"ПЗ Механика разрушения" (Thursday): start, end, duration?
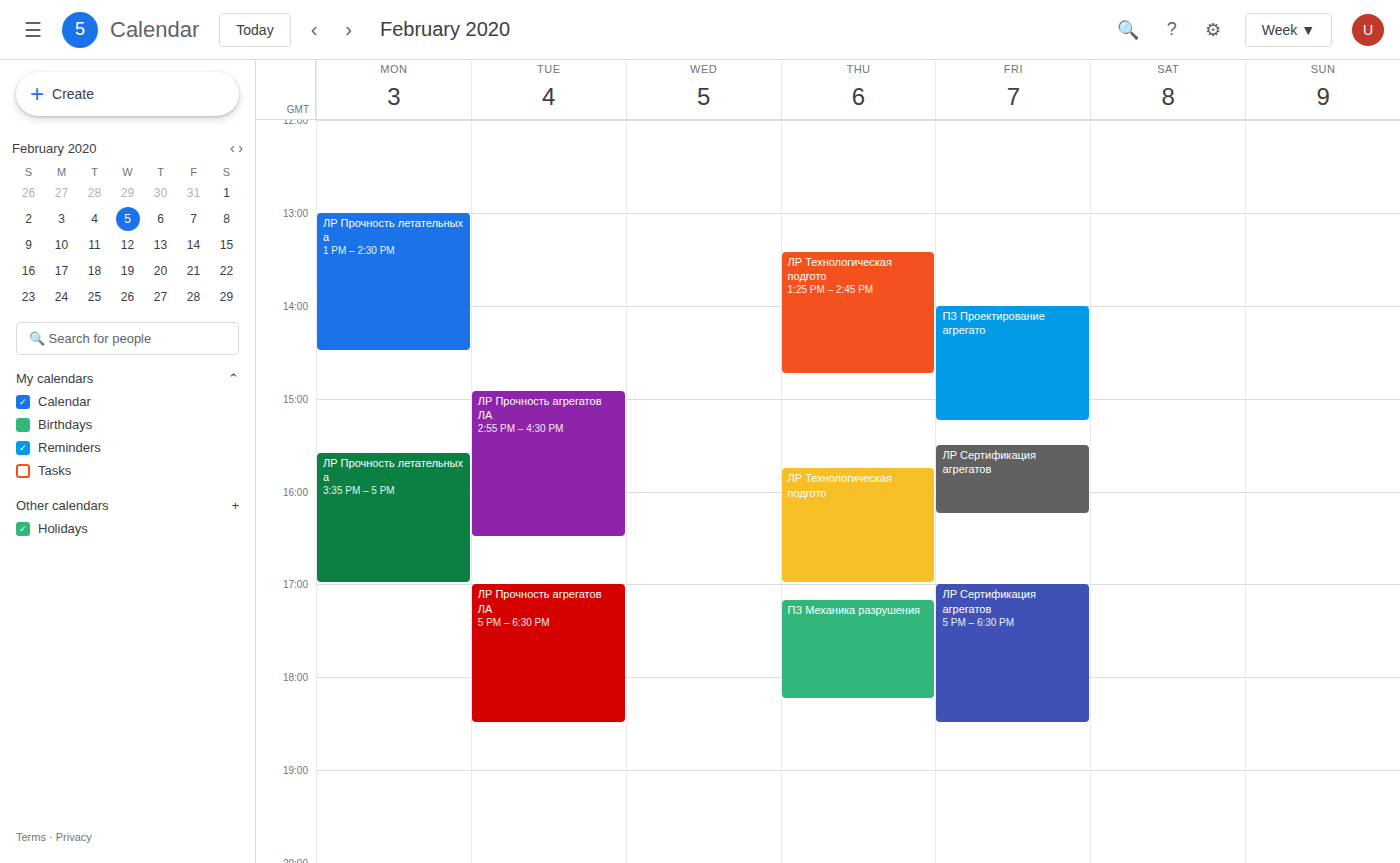
5:10 PM to 6:15 PM, 1 hour 5 minutes